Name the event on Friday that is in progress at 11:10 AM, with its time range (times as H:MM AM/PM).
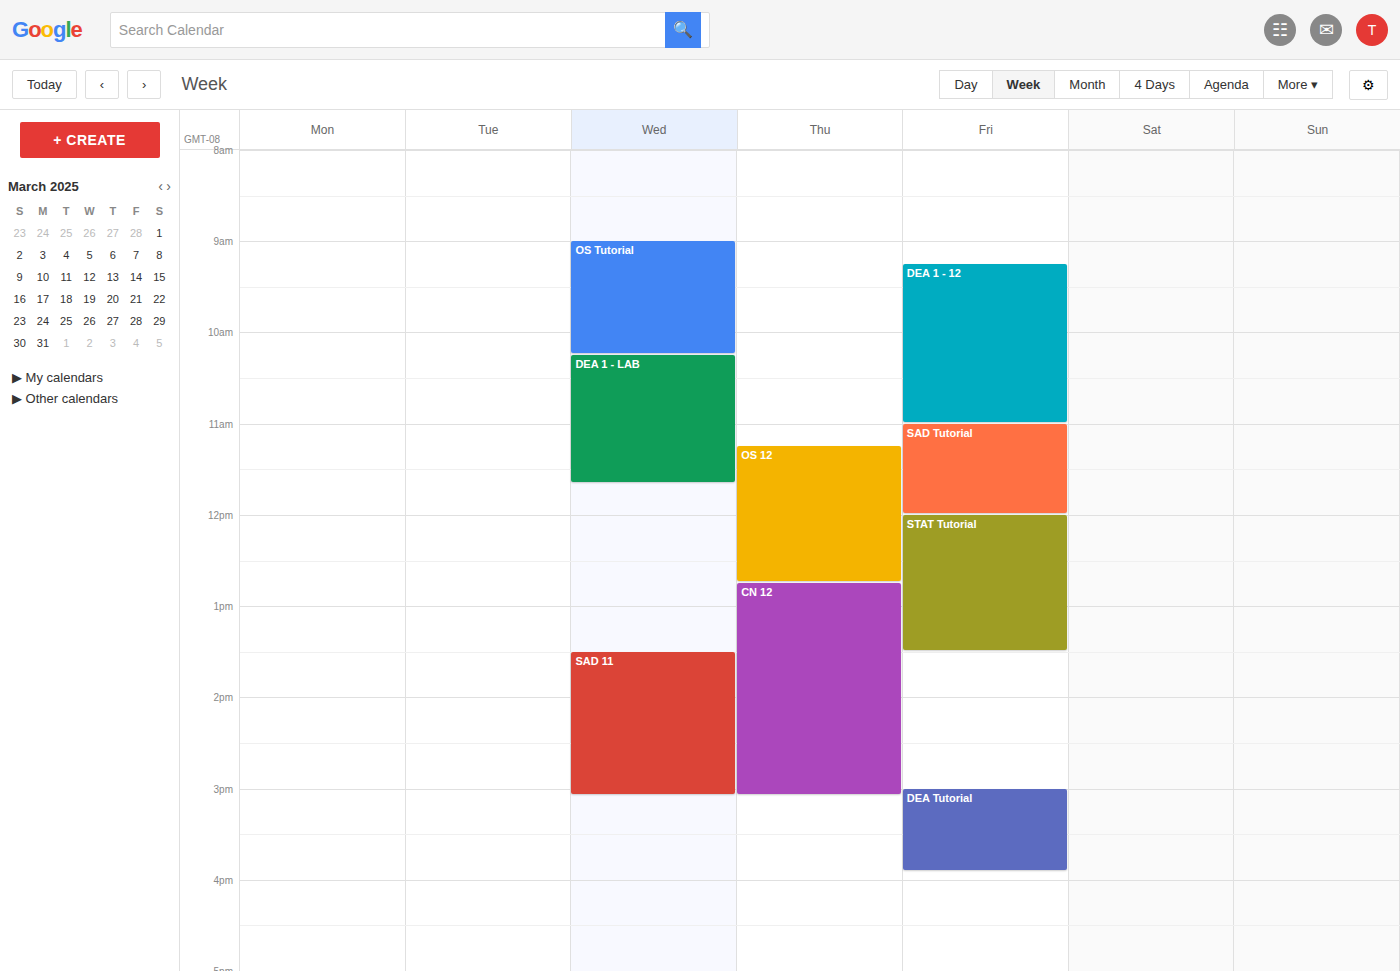
"SAD Tutorial", 11:00 AM to 12:00 PM